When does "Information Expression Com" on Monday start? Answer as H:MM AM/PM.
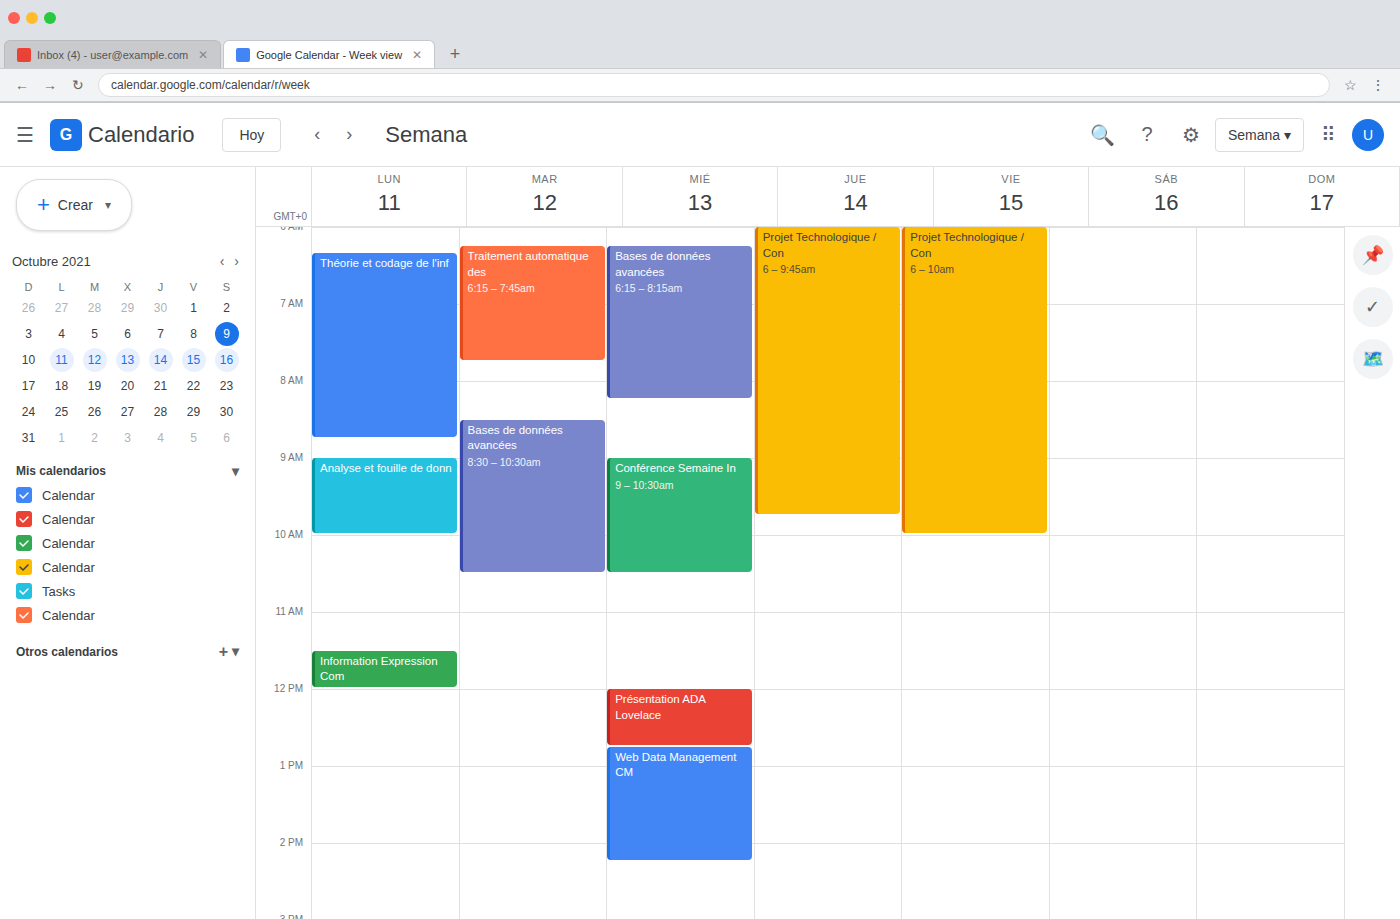
11:30 AM